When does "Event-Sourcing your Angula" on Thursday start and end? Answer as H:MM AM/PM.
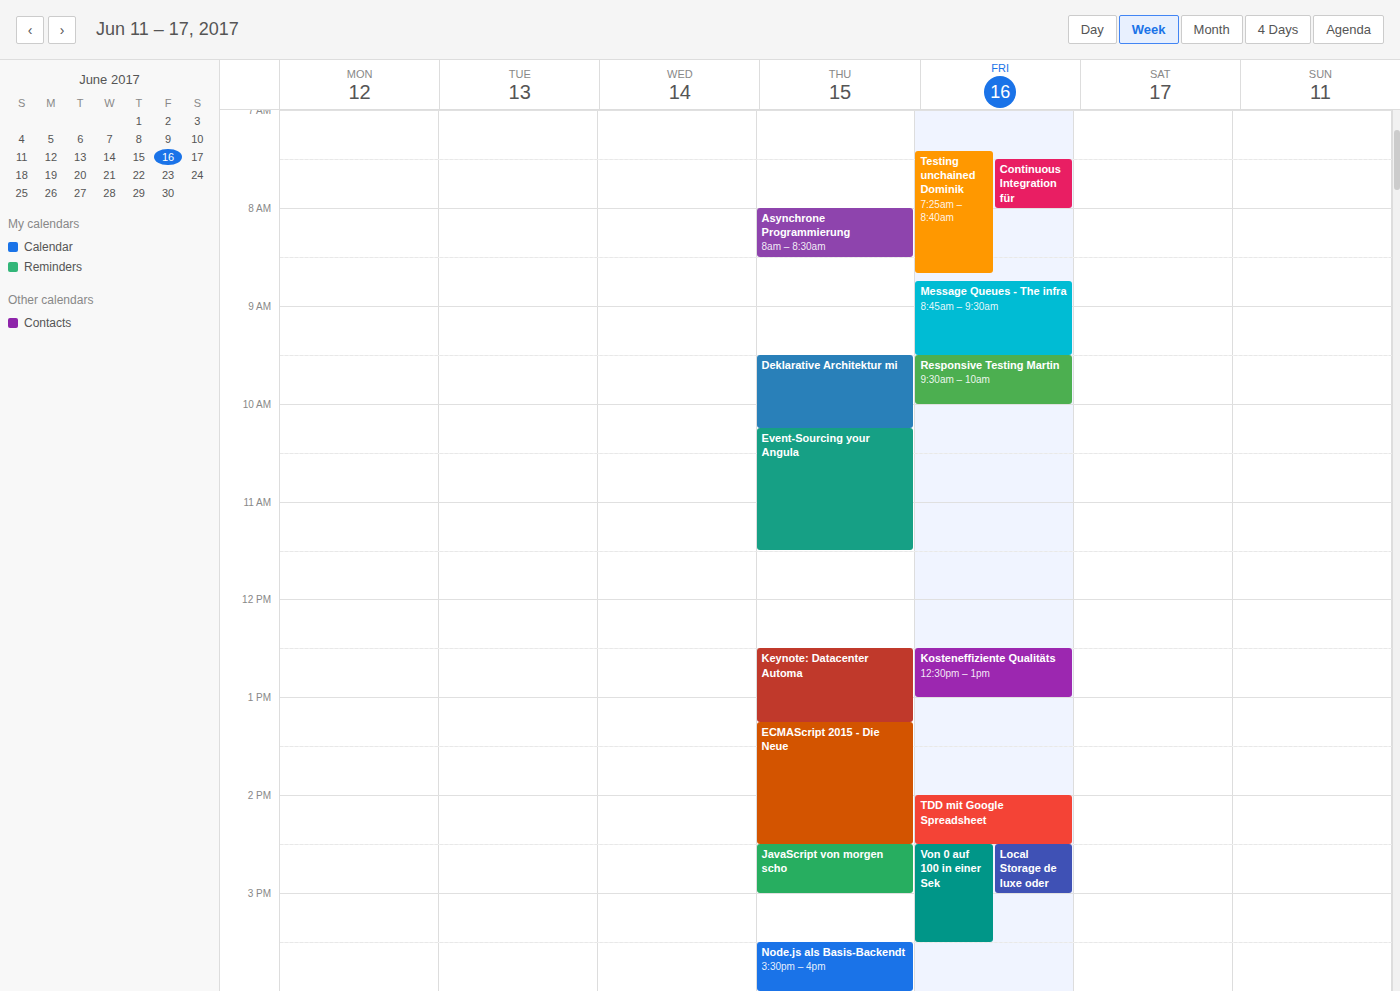
10:15 AM to 11:30 AM